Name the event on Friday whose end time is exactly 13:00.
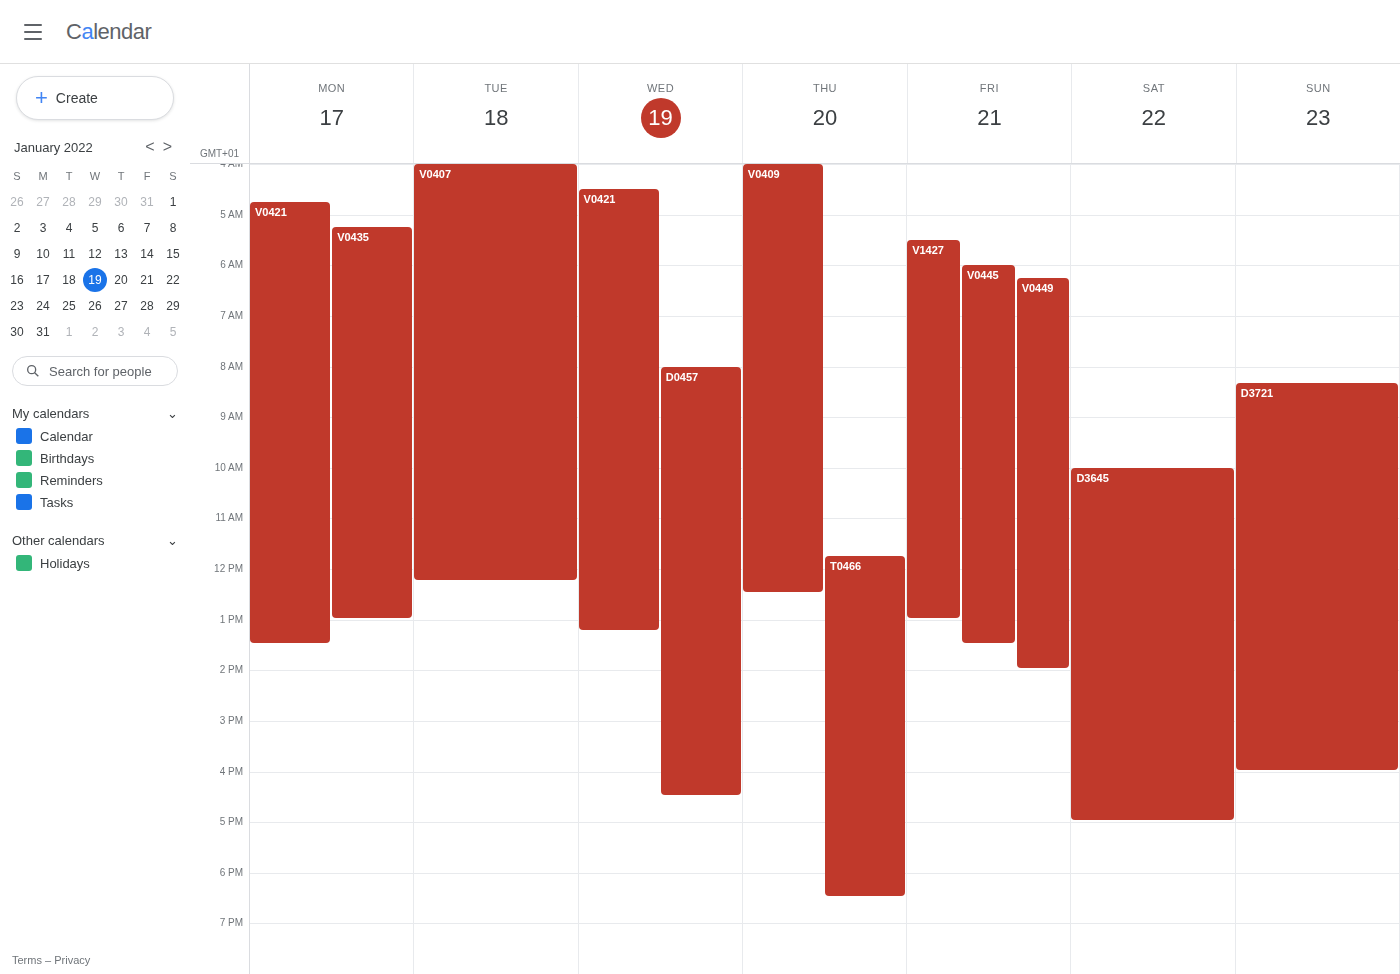
"V1427"